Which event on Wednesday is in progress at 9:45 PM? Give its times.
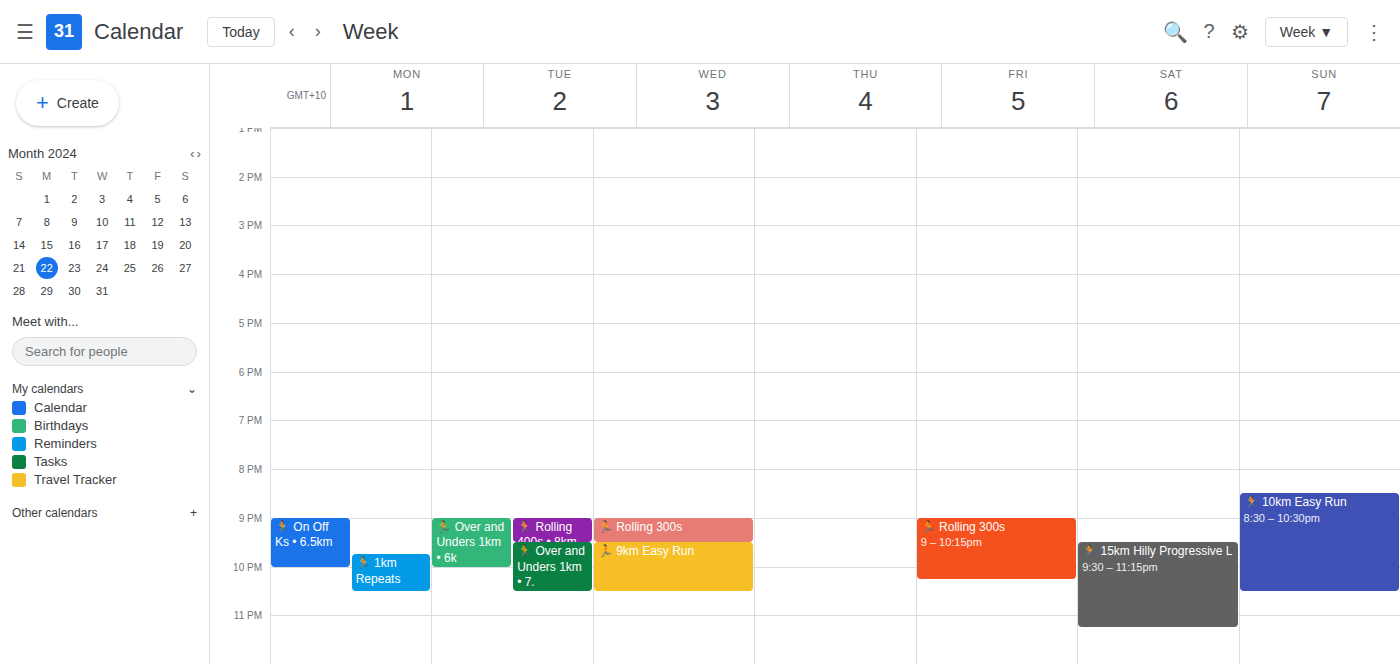
"🏃 9km Easy Run", 9:30 PM to 10:30 PM